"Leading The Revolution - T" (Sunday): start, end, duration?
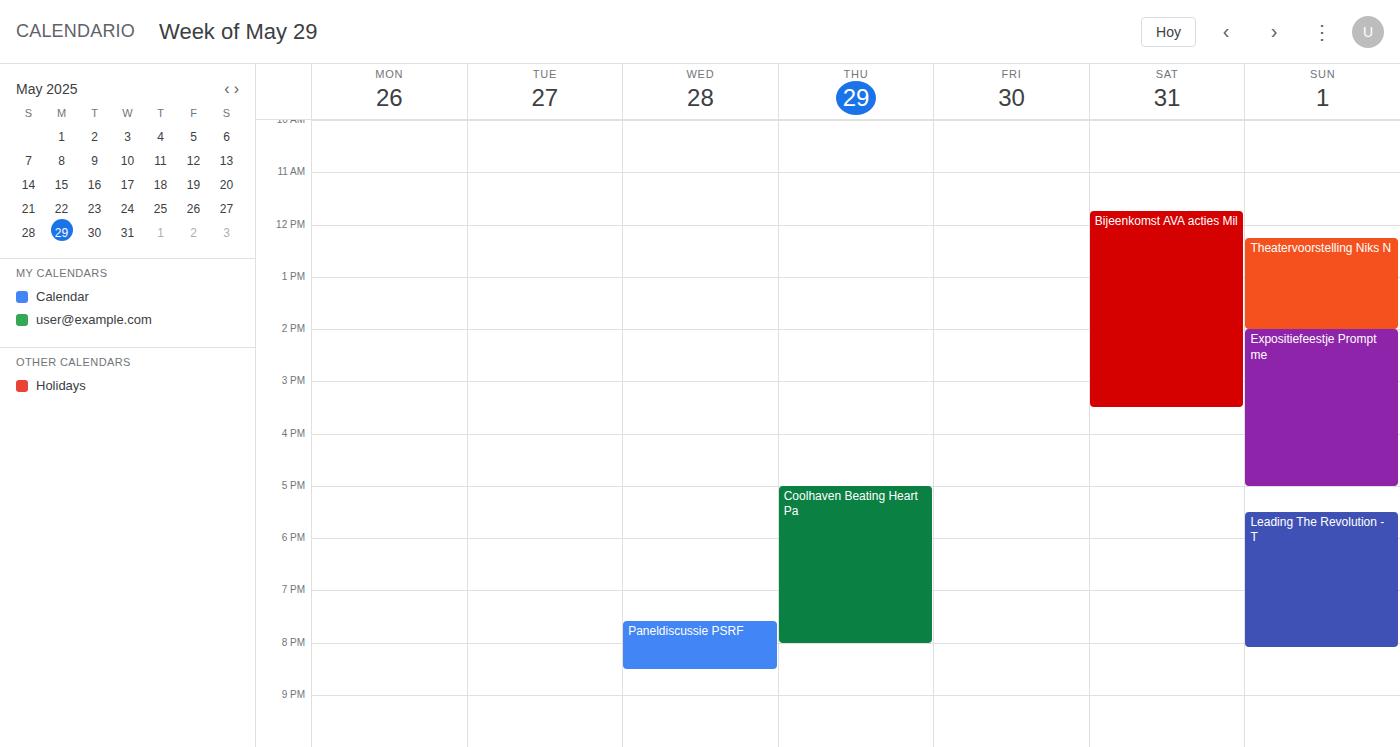
5:30 PM to 8:05 PM, 2 hours 35 minutes